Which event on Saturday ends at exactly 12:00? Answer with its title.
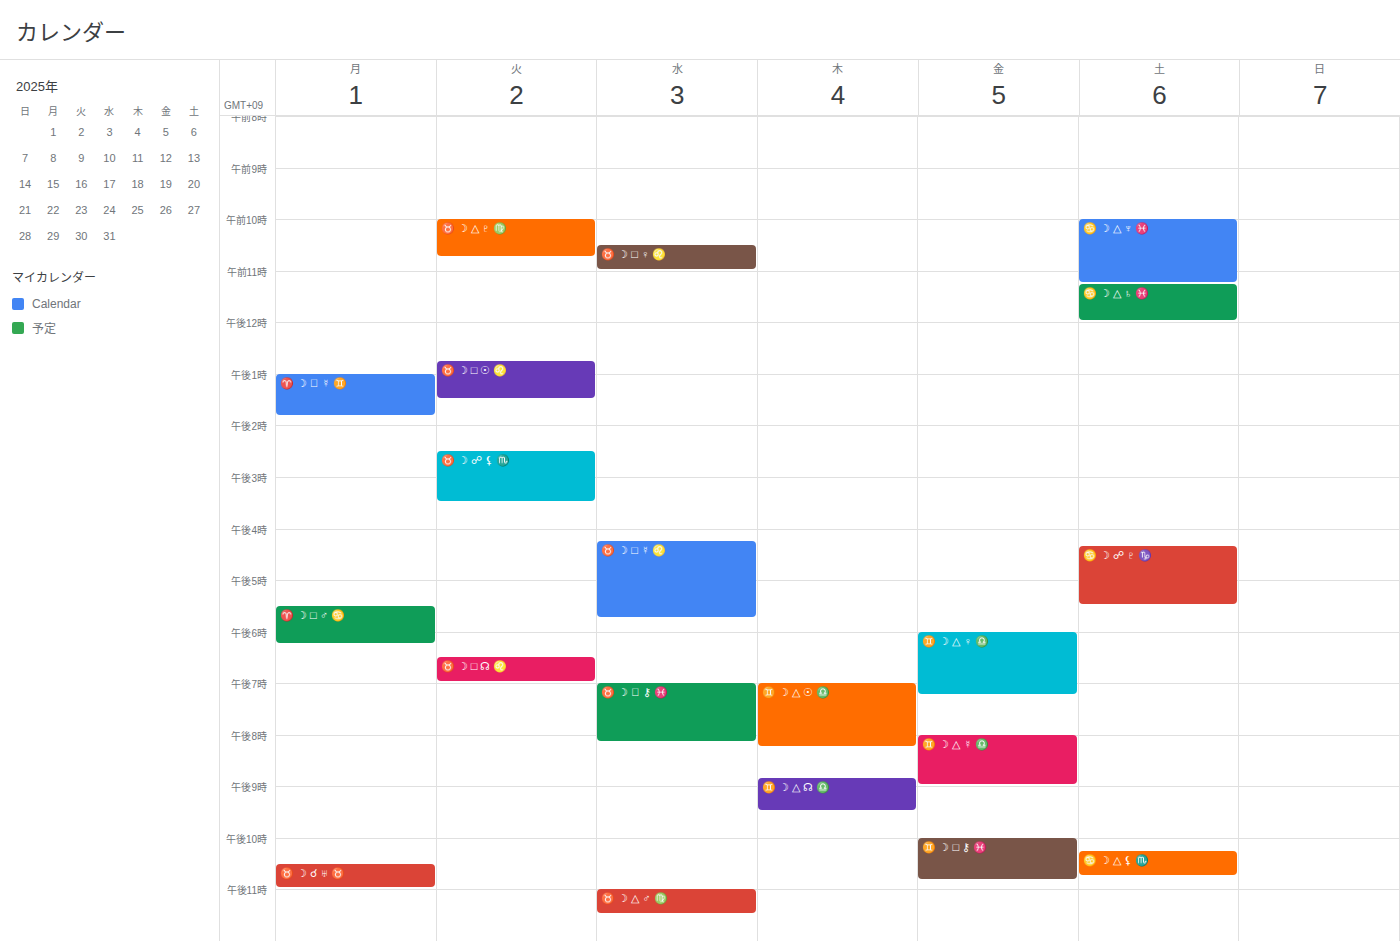
"♋️ ☽ △ ♄ ♓️"